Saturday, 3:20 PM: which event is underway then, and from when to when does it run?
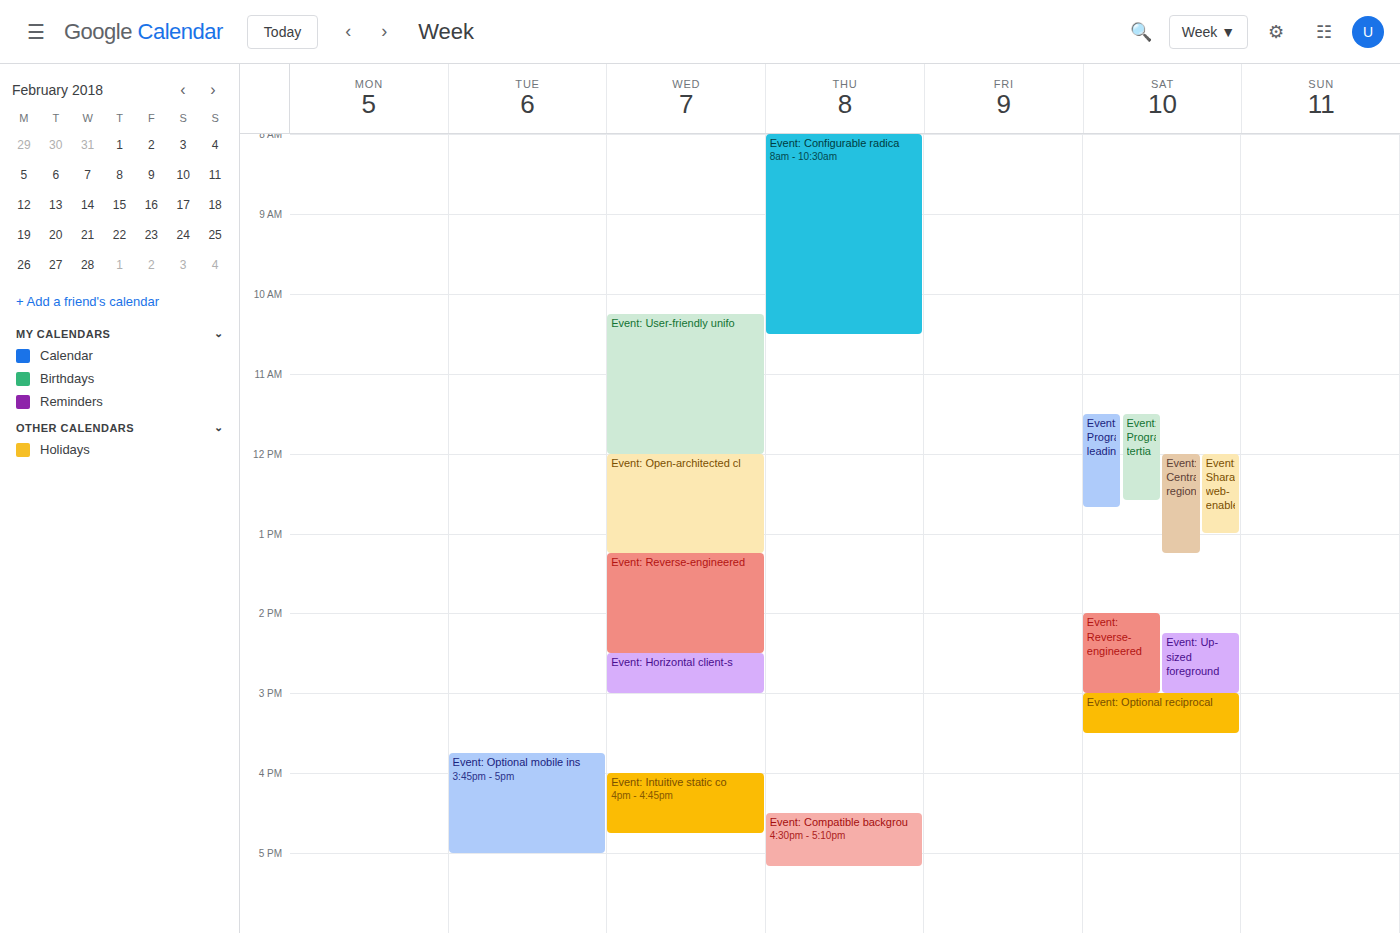
"Event: Optional reciprocal", 3:00 PM to 3:30 PM